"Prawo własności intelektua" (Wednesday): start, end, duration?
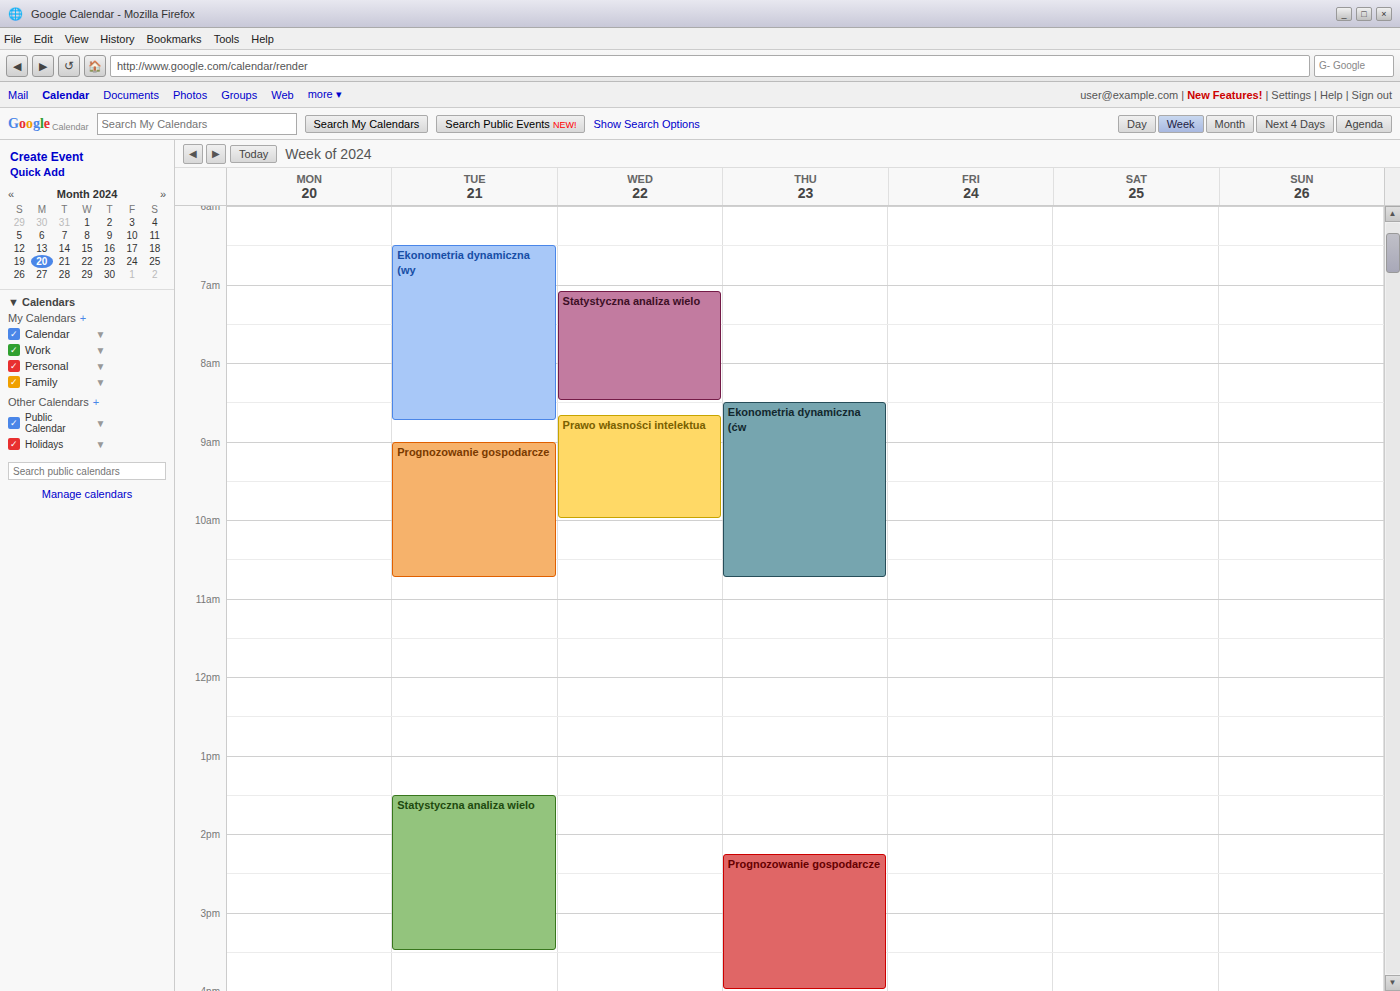
8:40 AM to 10:00 AM, 1 hour 20 minutes